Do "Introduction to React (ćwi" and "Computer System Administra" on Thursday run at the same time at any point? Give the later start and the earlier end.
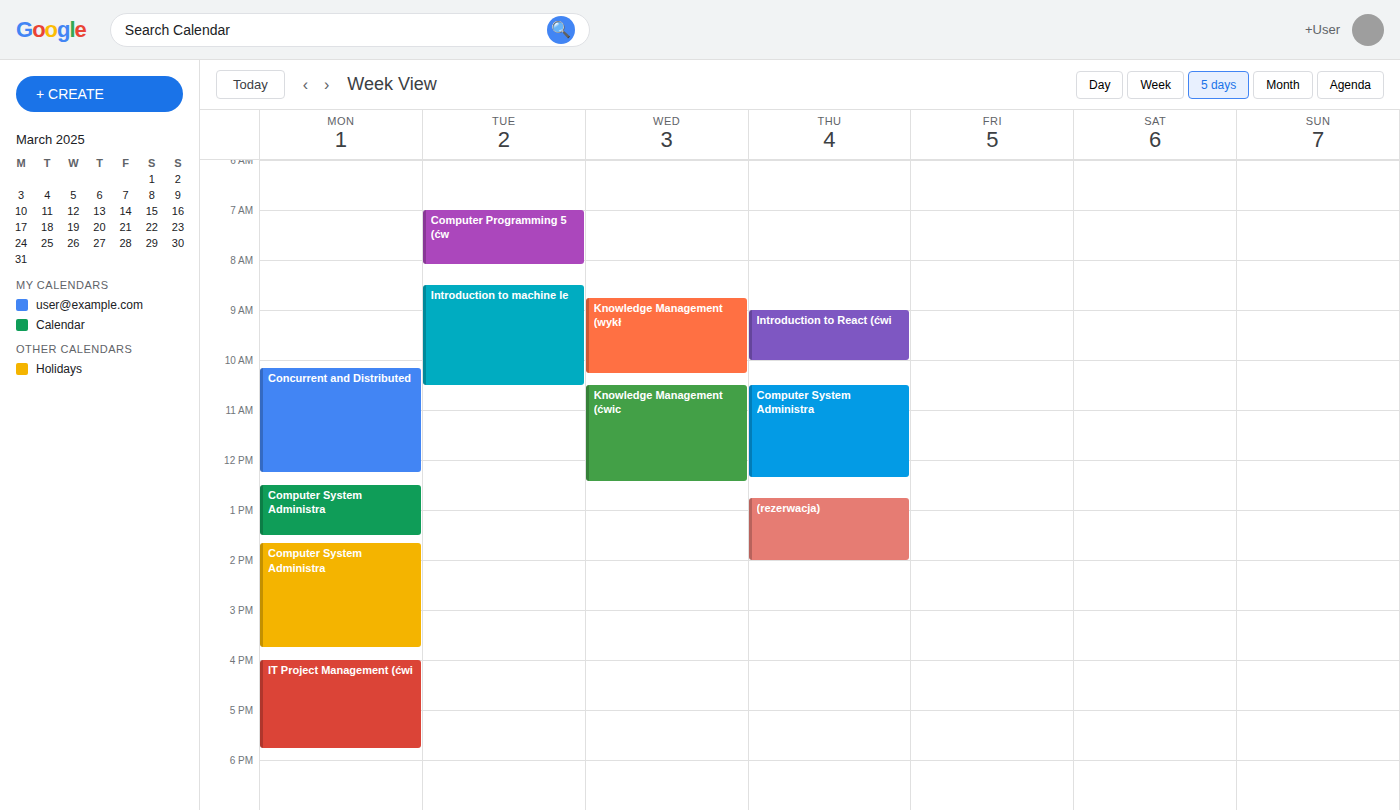
"Introduction to React (ćwi" ends at 10:00 AM and "Computer System Administra" starts at 10:30 AM -- no overlap.